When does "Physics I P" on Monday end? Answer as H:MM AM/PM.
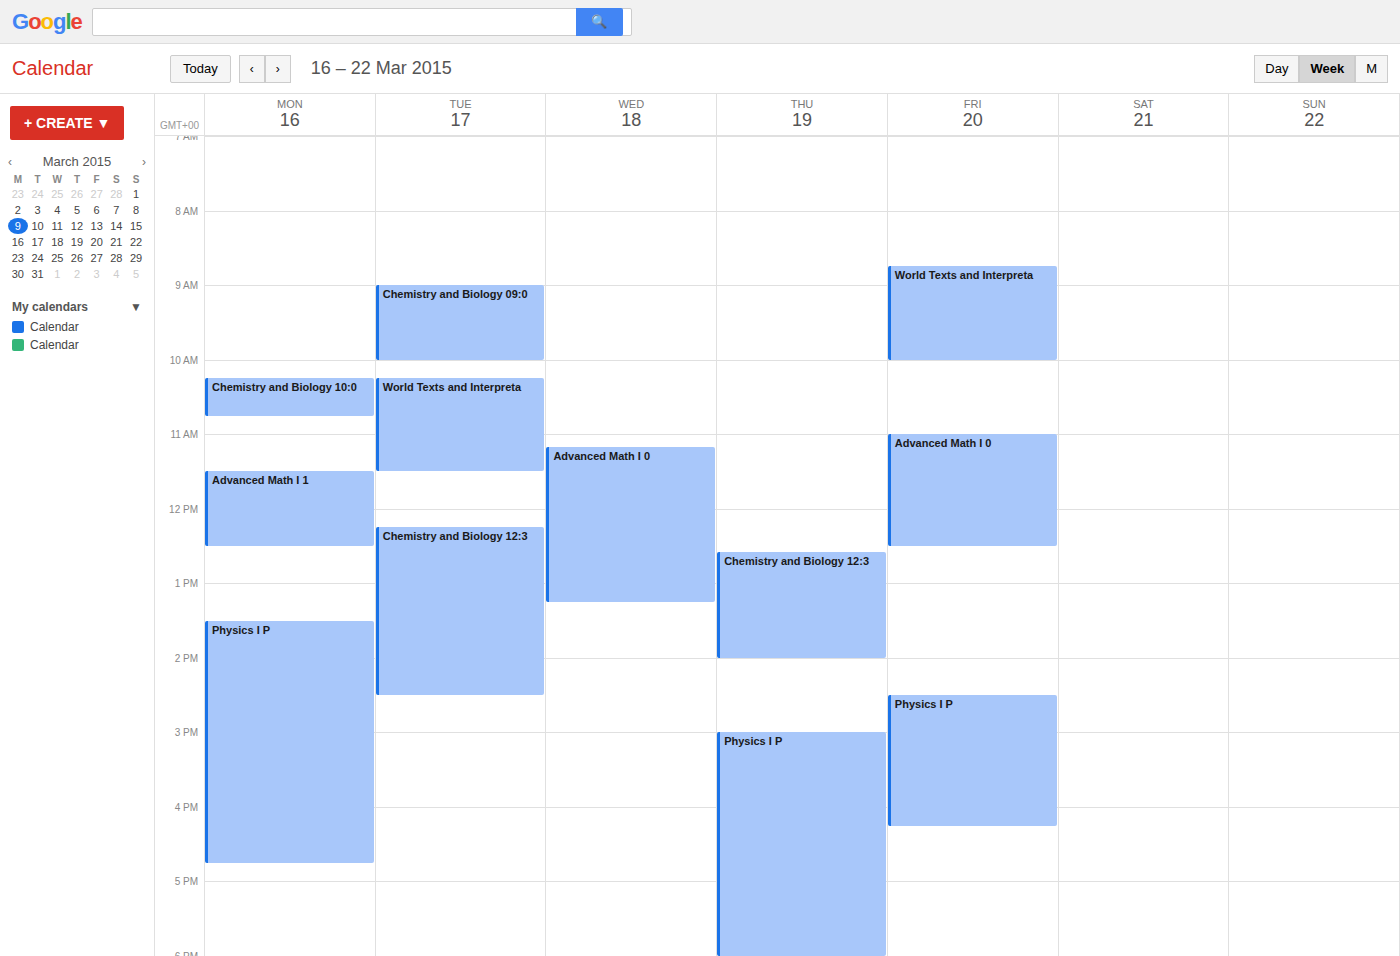
4:45 PM